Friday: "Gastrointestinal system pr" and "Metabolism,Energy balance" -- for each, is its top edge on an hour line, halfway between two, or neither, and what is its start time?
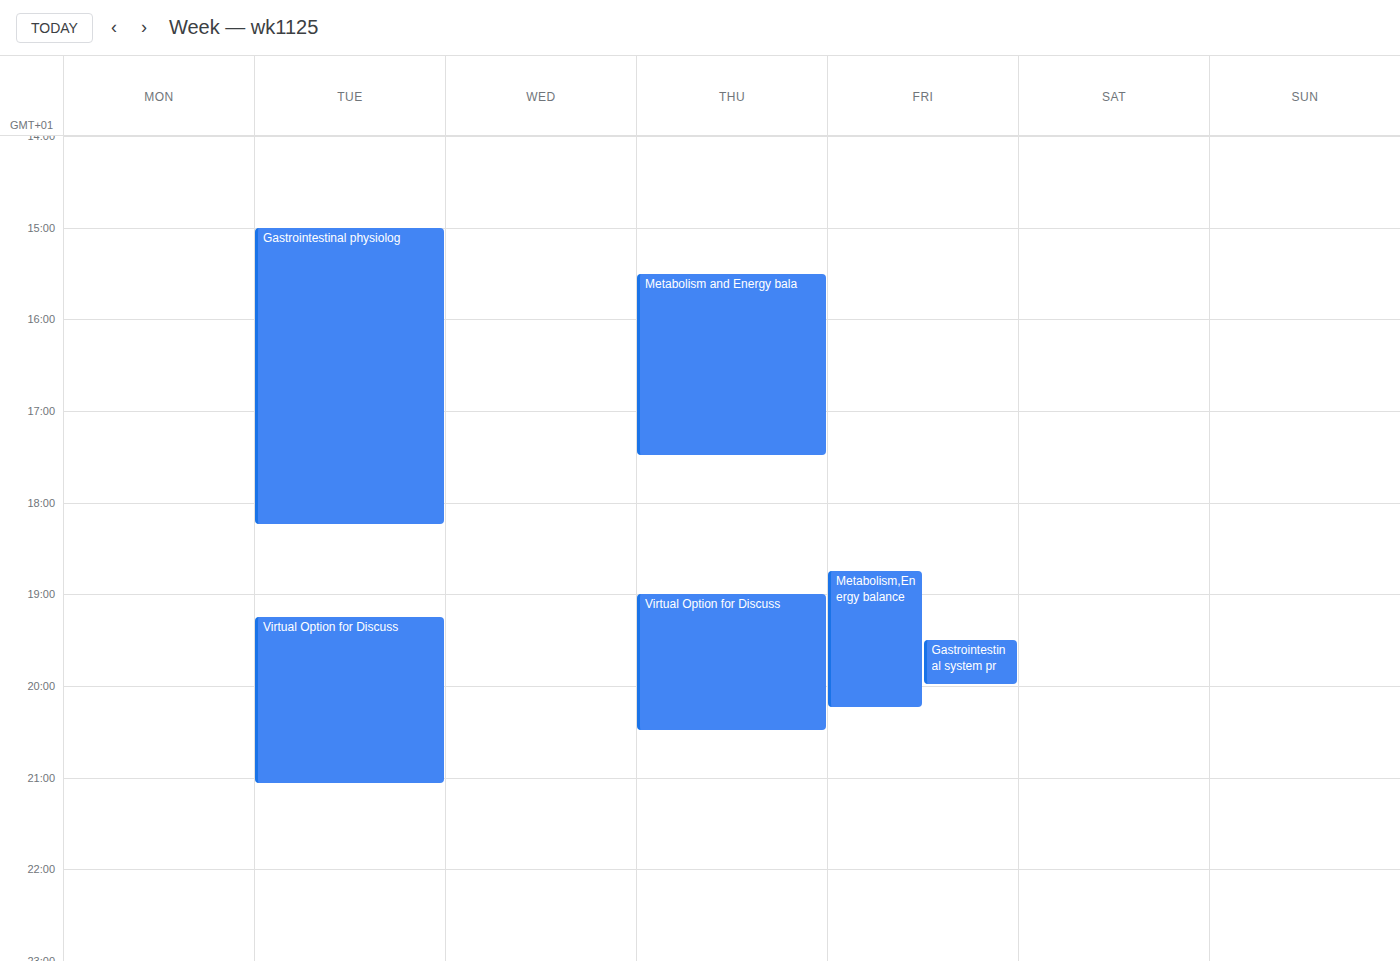
"Gastrointestinal system pr": 7:30 PM, halfway between the 7 PM and 8 PM lines. "Metabolism,Energy balance": 6:45 PM, neither: three quarters of the way from the 6 PM line to the 7 PM line.